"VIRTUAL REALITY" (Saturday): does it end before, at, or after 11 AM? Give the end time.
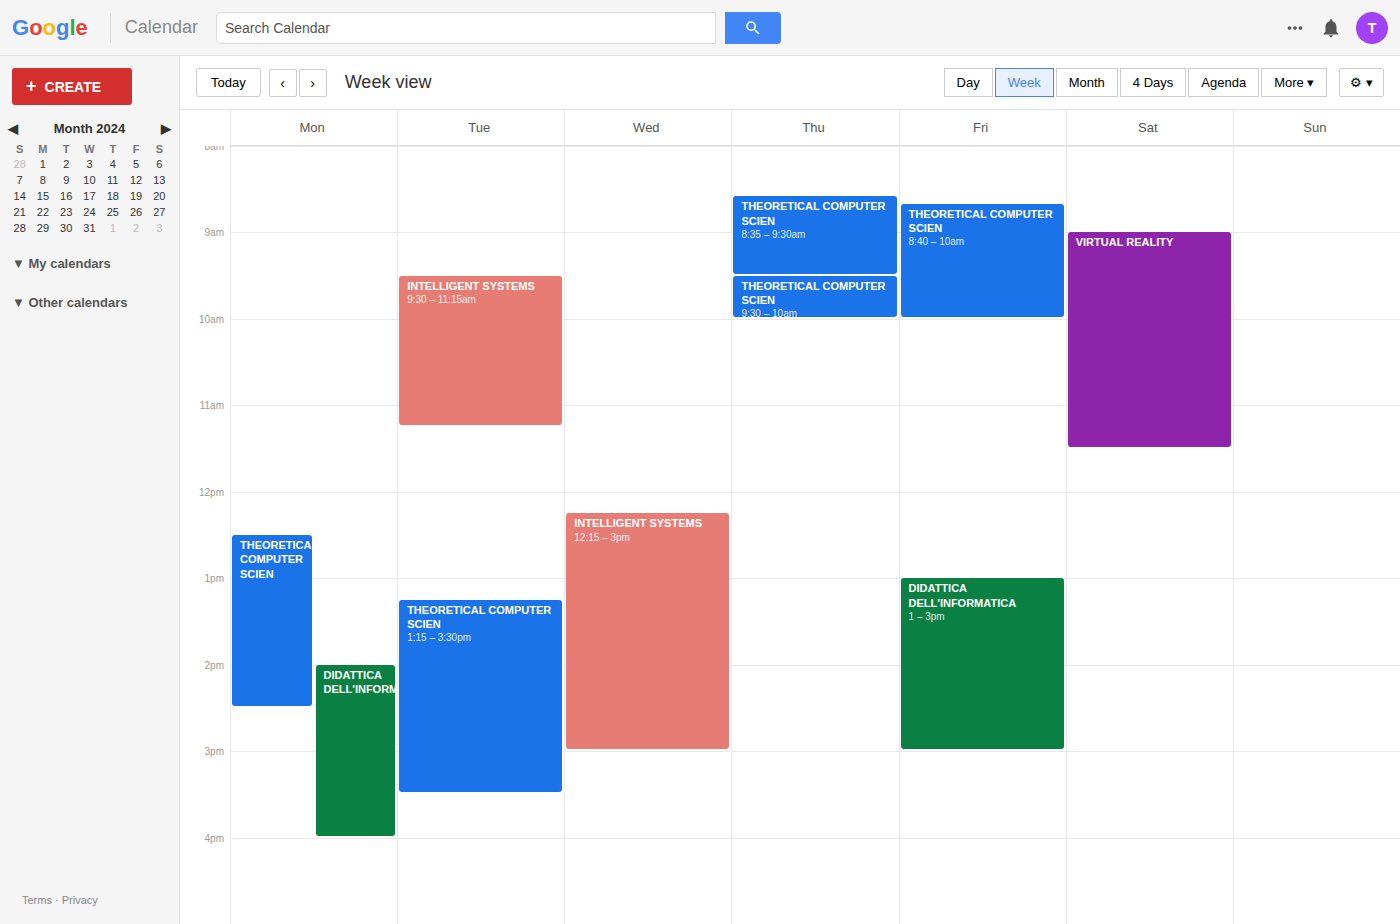
11:30 AM -- after 11 AM, 30 minutes below the 11 AM line.